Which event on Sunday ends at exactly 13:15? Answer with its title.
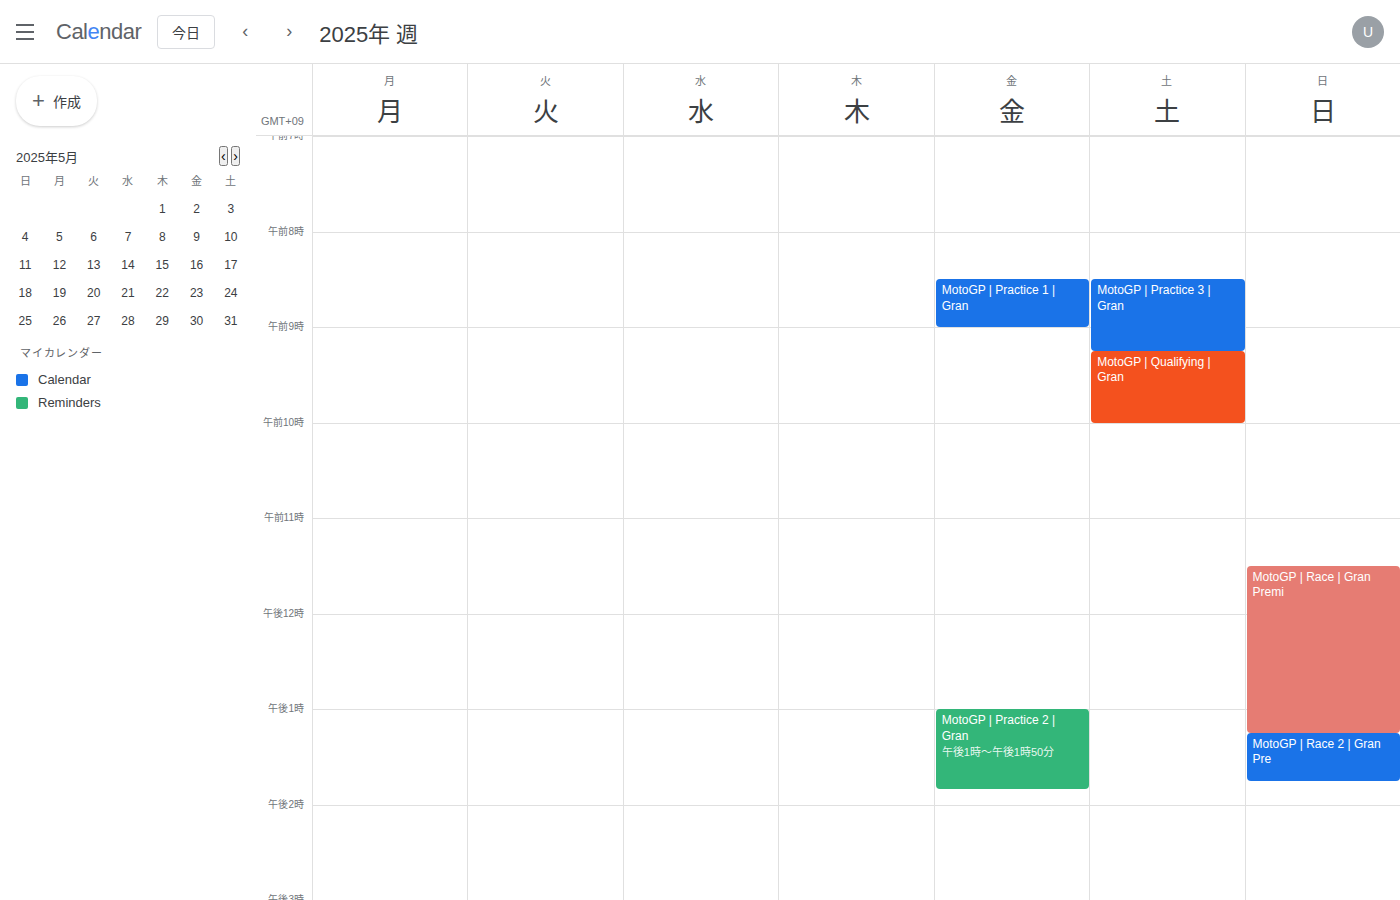
"MotoGP | Race | Gran Premi"